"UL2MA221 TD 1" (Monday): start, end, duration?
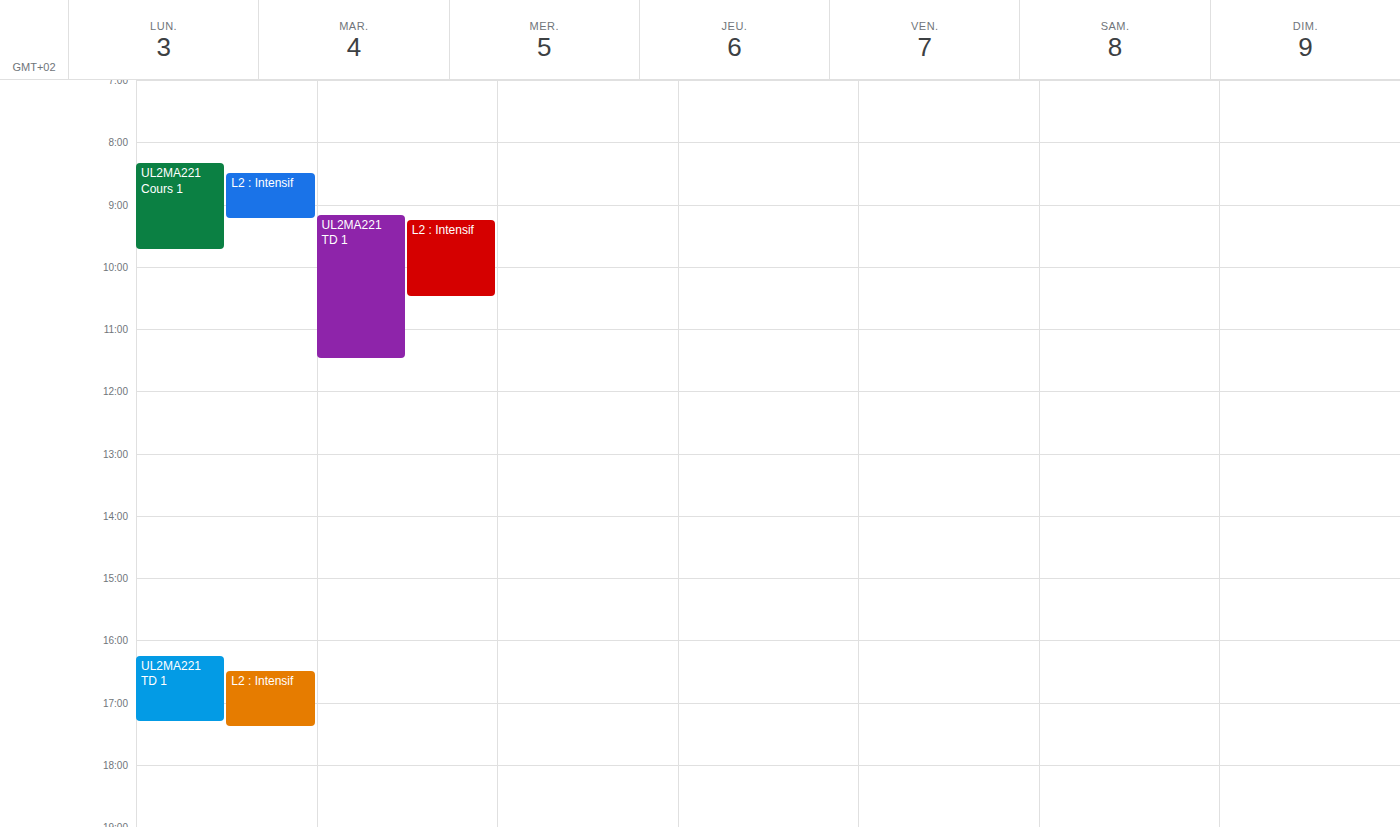
4:15 PM to 5:20 PM, 1 hour 5 minutes